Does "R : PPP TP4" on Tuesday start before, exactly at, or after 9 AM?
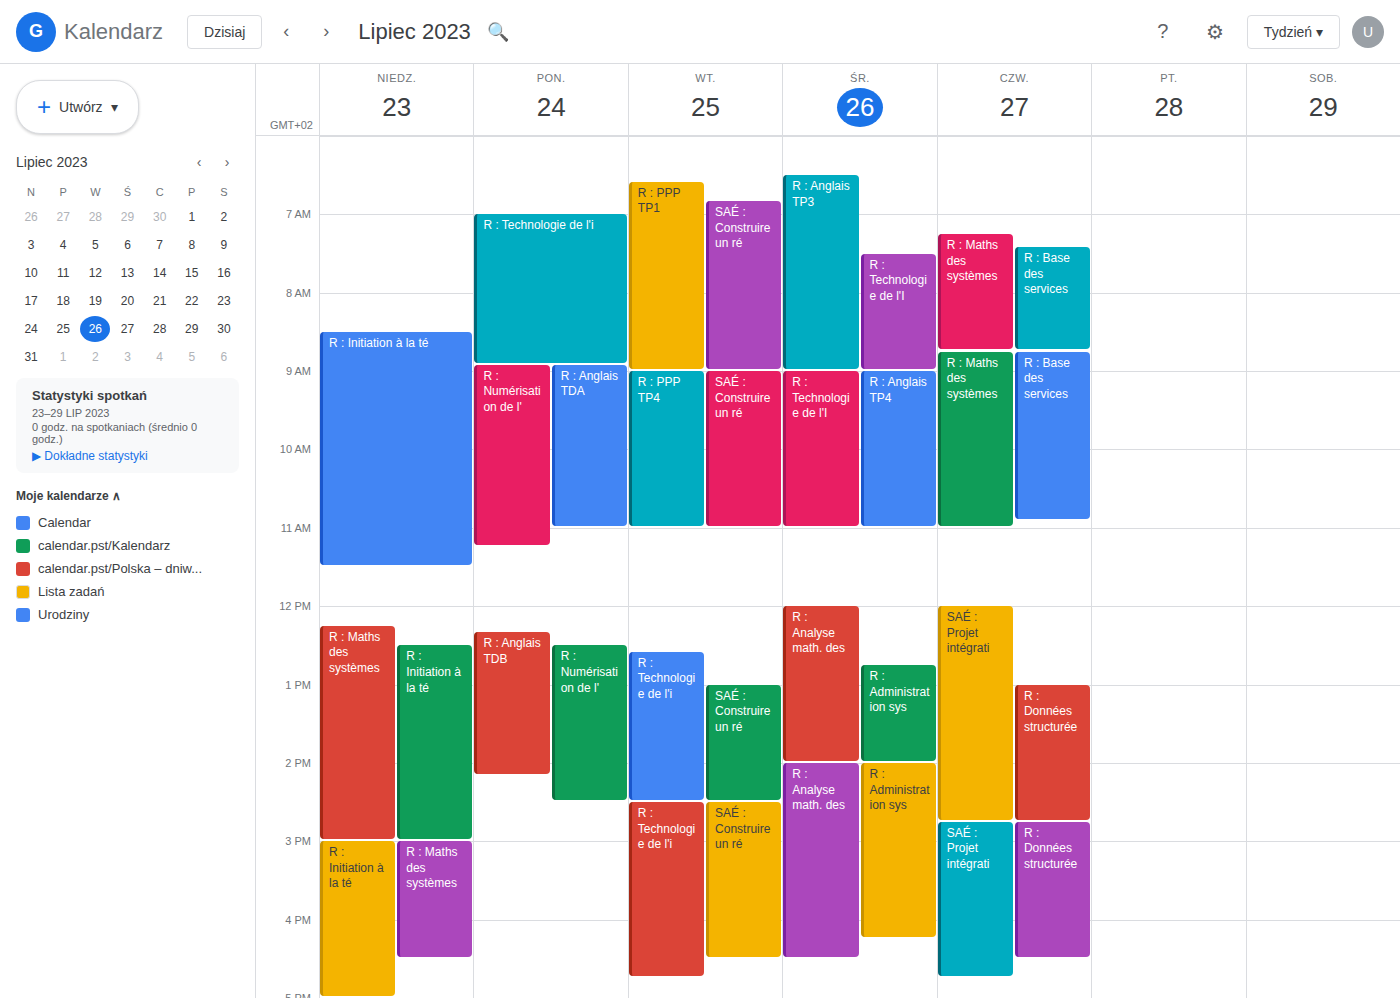
9:00 AM -- exactly at 9 AM, on the 9 AM line.